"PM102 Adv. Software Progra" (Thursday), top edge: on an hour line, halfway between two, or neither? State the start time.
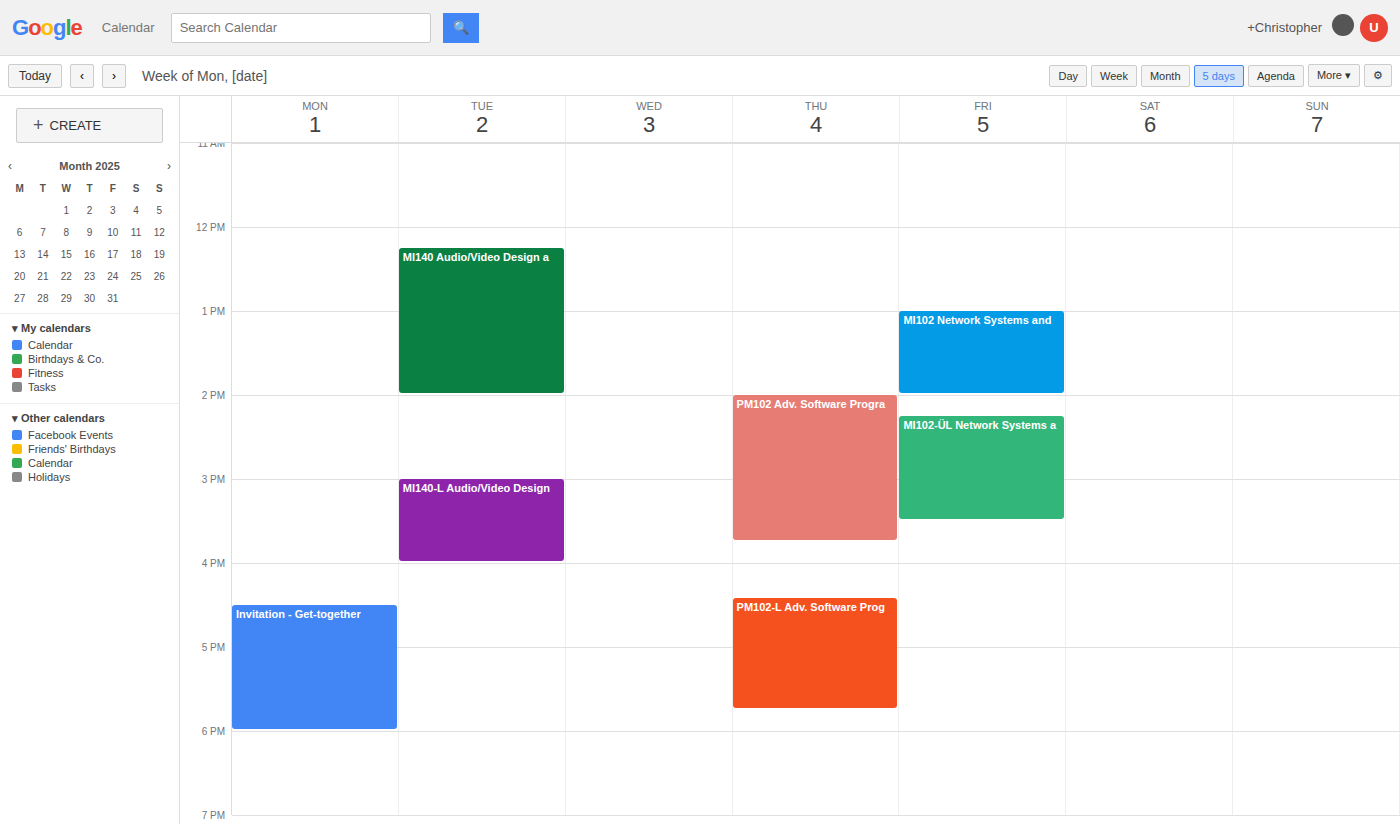
2:00 PM -- exactly on the 2 PM line.